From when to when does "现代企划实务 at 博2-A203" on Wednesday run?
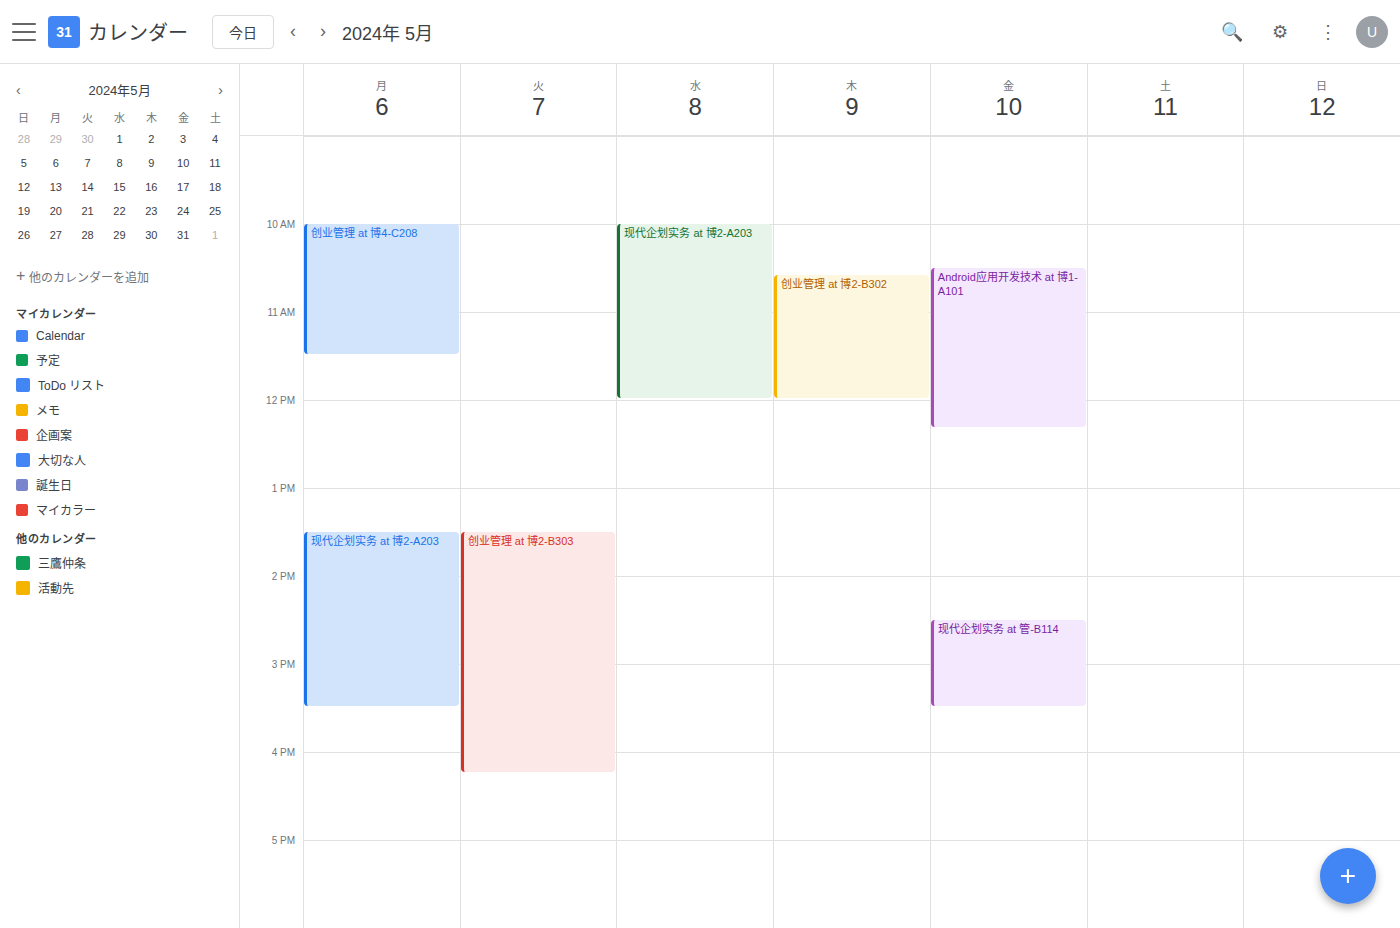
10:00 AM to 12:00 PM